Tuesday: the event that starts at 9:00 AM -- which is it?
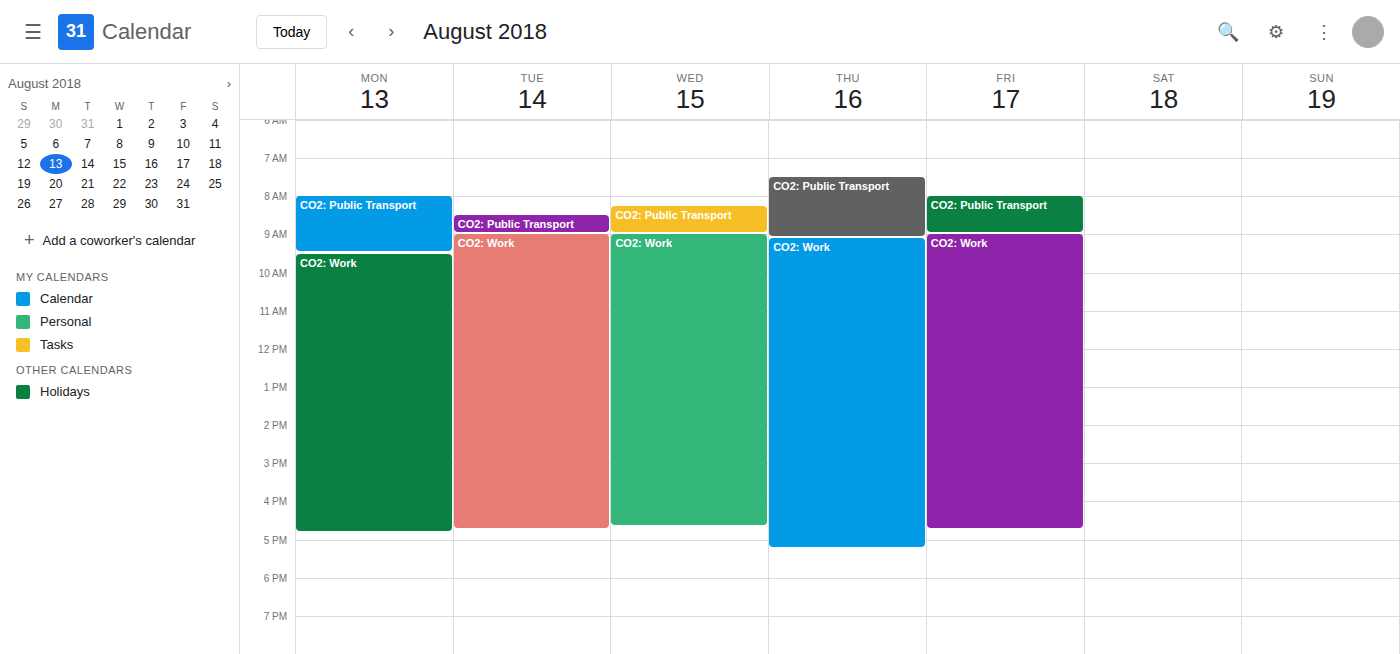
"CO2: Work"